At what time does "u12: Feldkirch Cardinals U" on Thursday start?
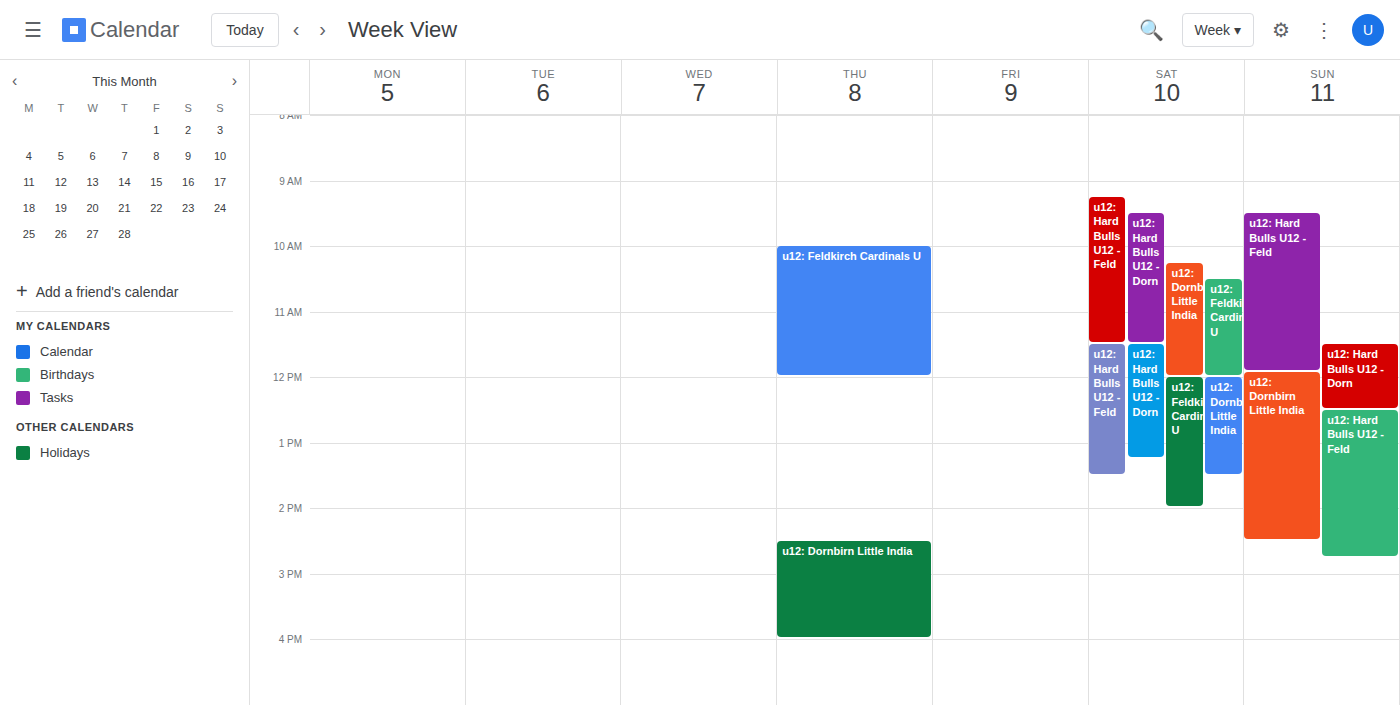
10:00 AM